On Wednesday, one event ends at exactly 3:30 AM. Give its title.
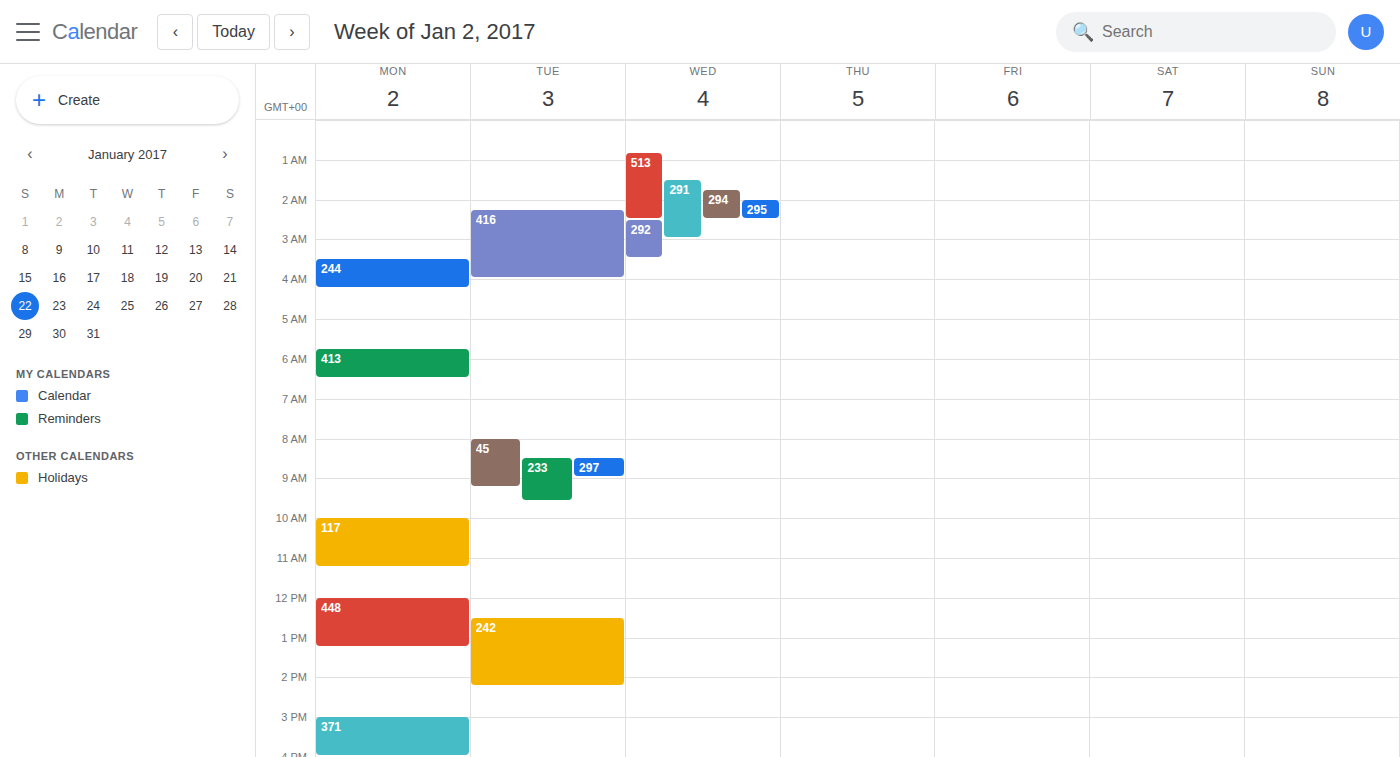
"292"